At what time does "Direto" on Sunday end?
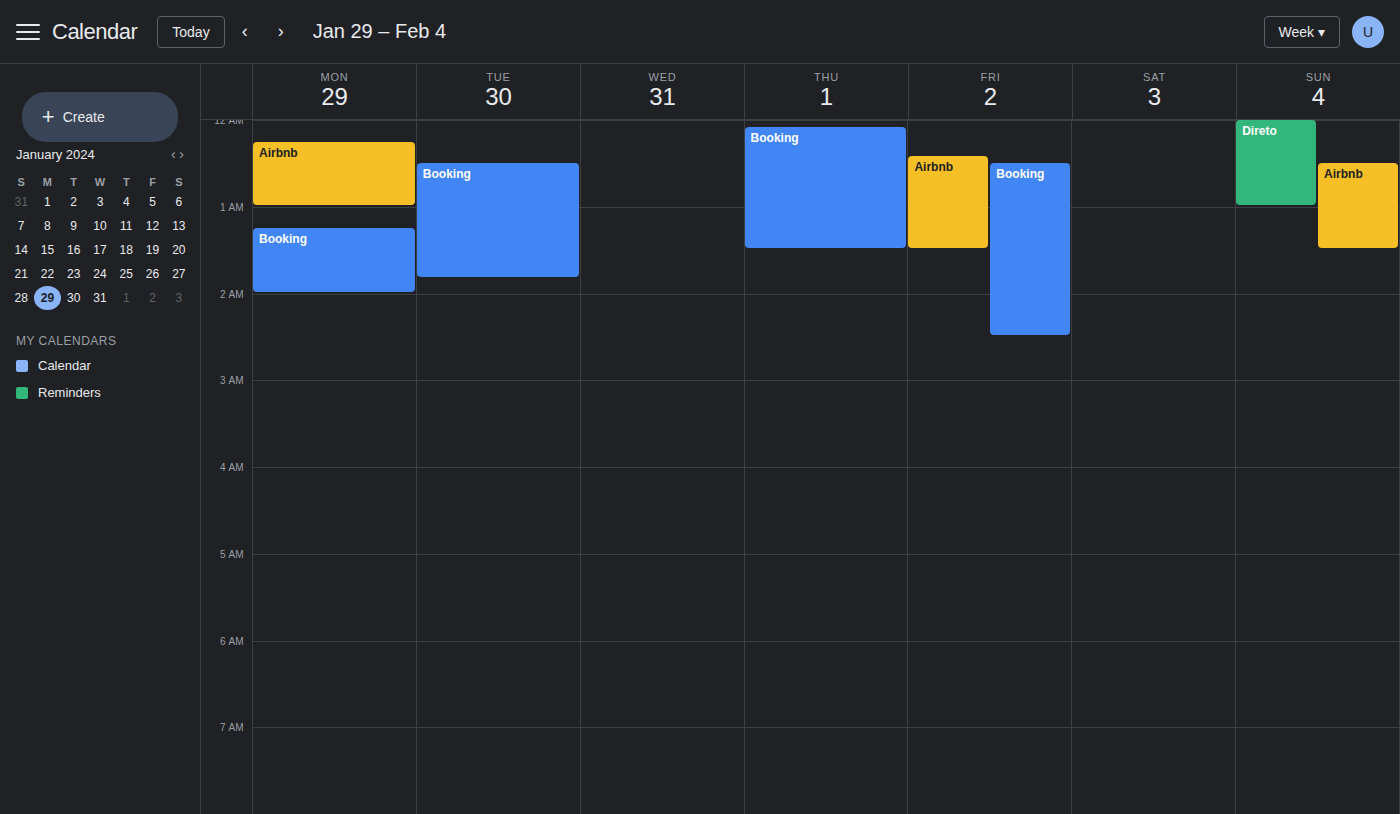
1:00 AM